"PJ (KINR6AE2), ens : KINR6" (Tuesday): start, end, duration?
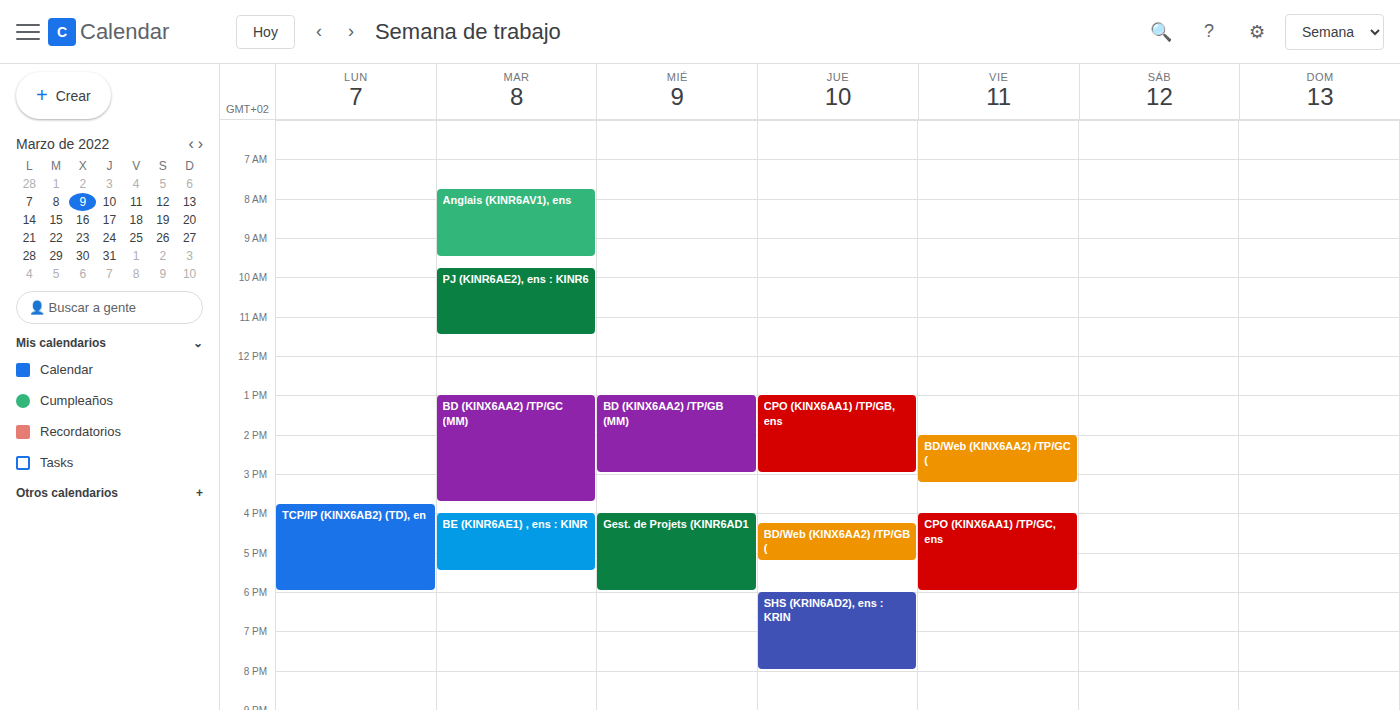
9:45 AM to 11:30 AM, 1 hour 45 minutes